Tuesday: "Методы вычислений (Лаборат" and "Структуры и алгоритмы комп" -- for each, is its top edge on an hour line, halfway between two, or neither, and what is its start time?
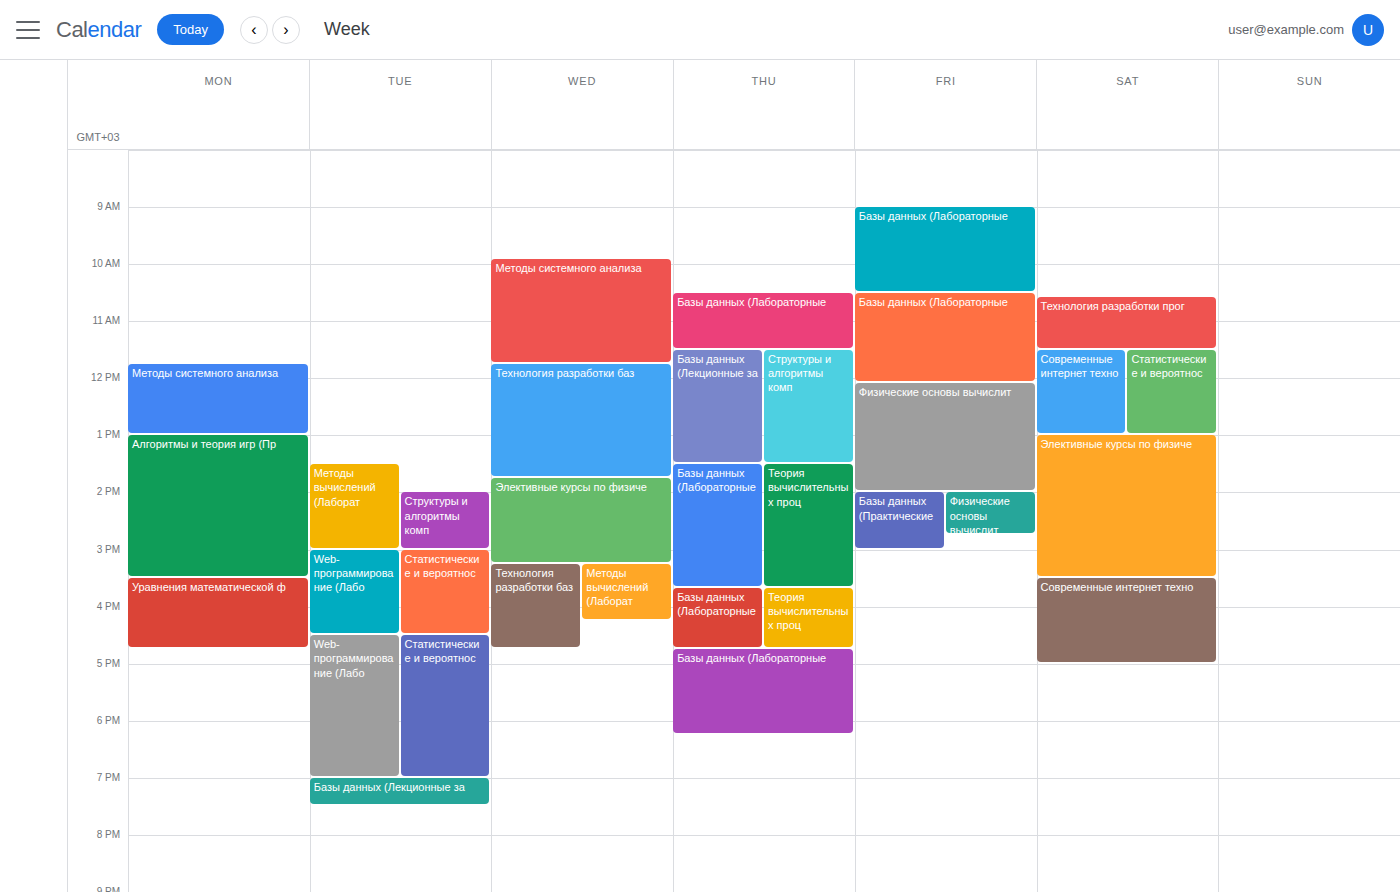
"Методы вычислений (Лаборат": 1:30 PM, halfway between the 1 PM and 2 PM lines. "Структуры и алгоритмы комп": 2:00 PM, exactly on the 2 PM line.